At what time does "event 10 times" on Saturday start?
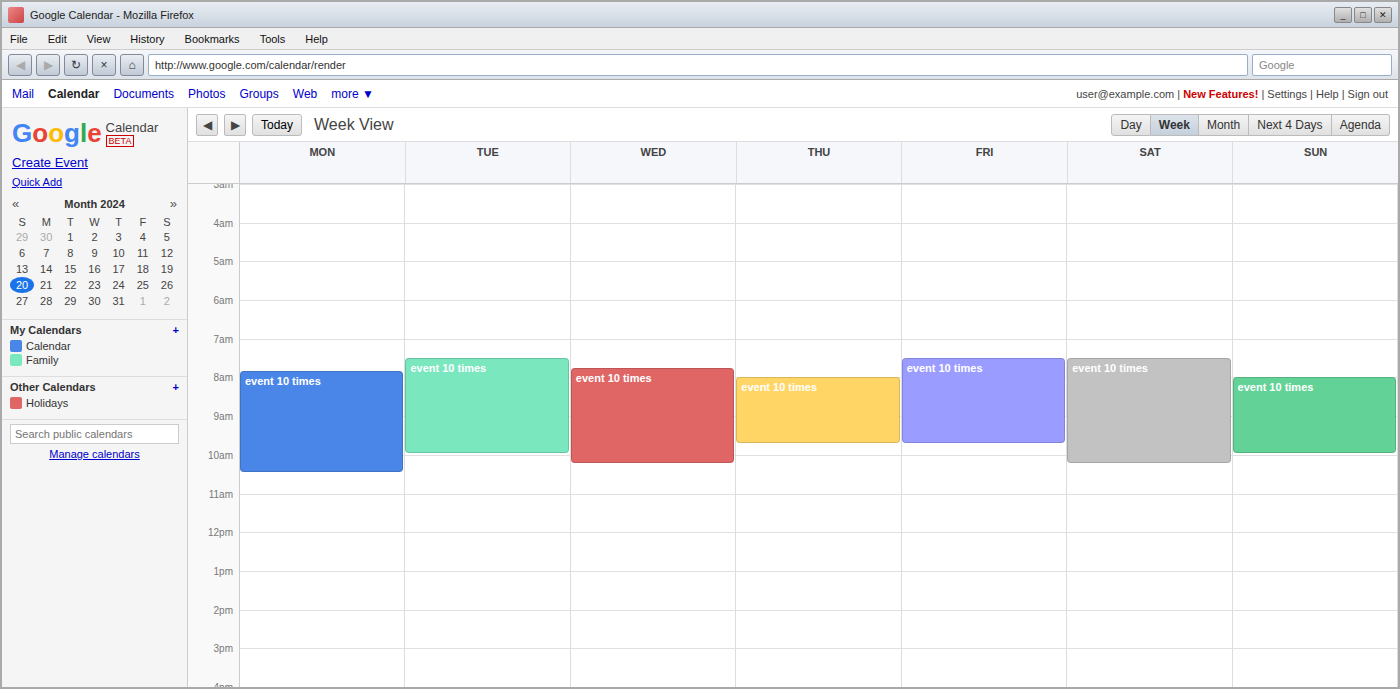
7:30 AM